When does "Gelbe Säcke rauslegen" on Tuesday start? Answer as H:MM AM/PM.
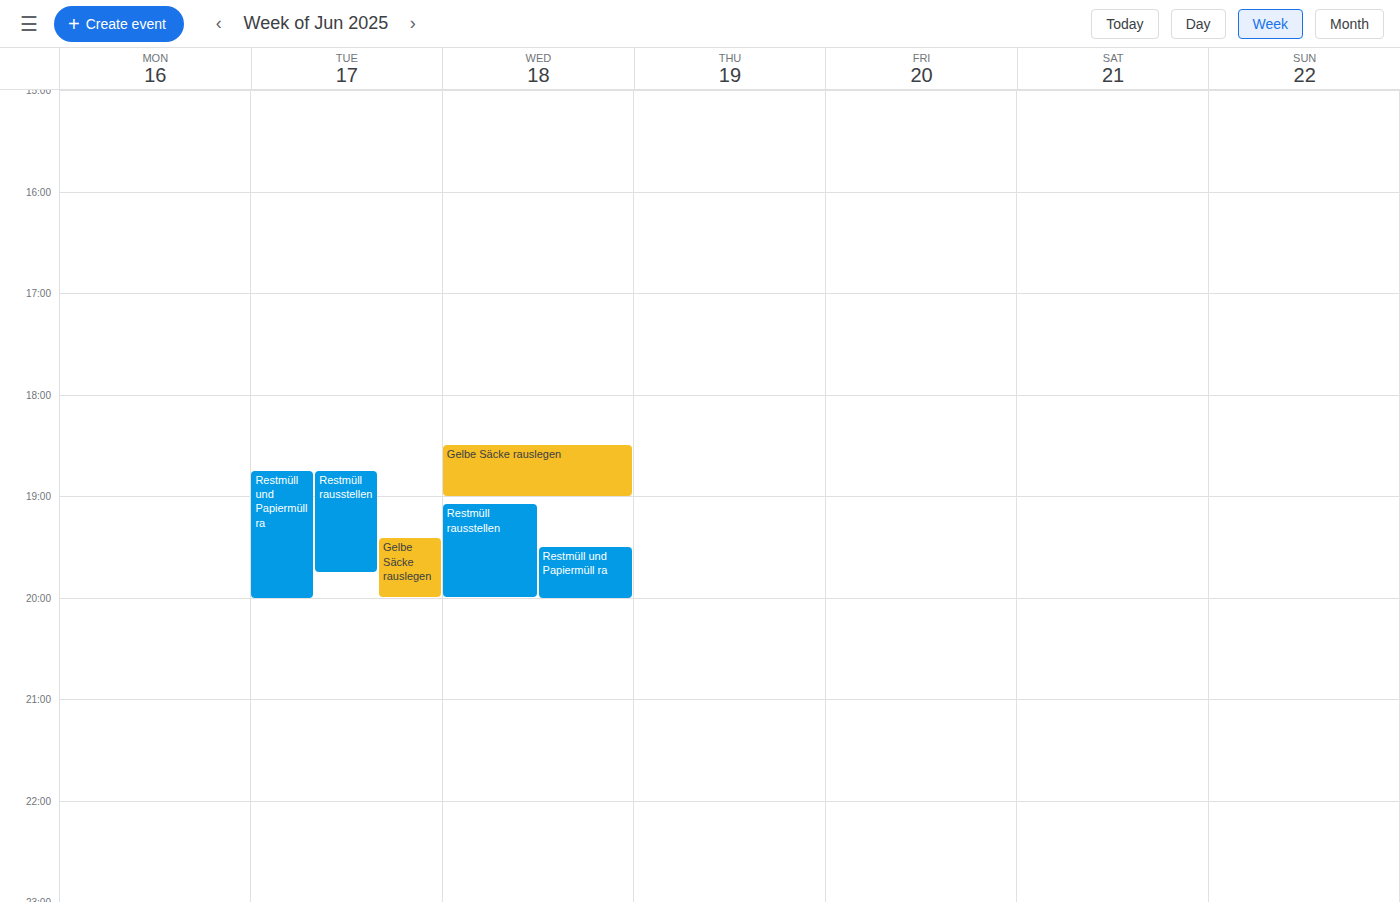
7:25 PM